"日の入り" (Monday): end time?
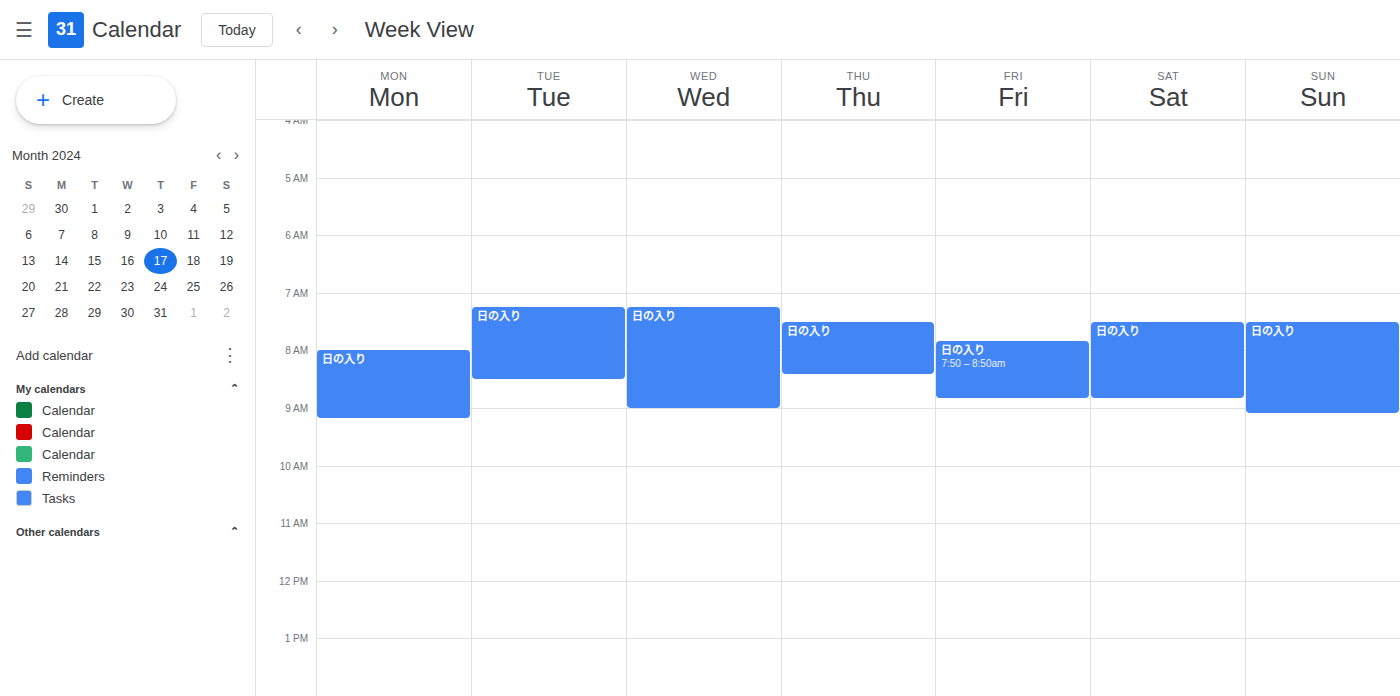
9:10 AM